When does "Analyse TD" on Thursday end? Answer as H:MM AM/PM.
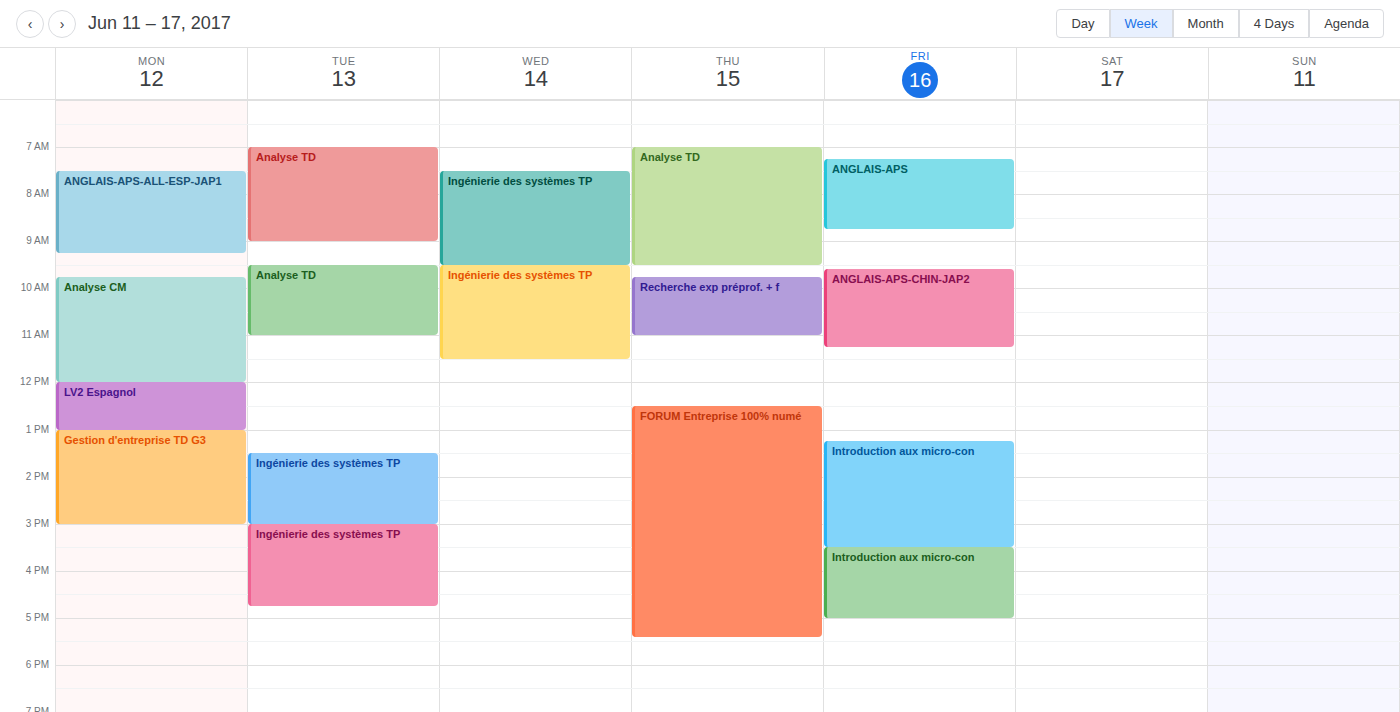
9:30 AM